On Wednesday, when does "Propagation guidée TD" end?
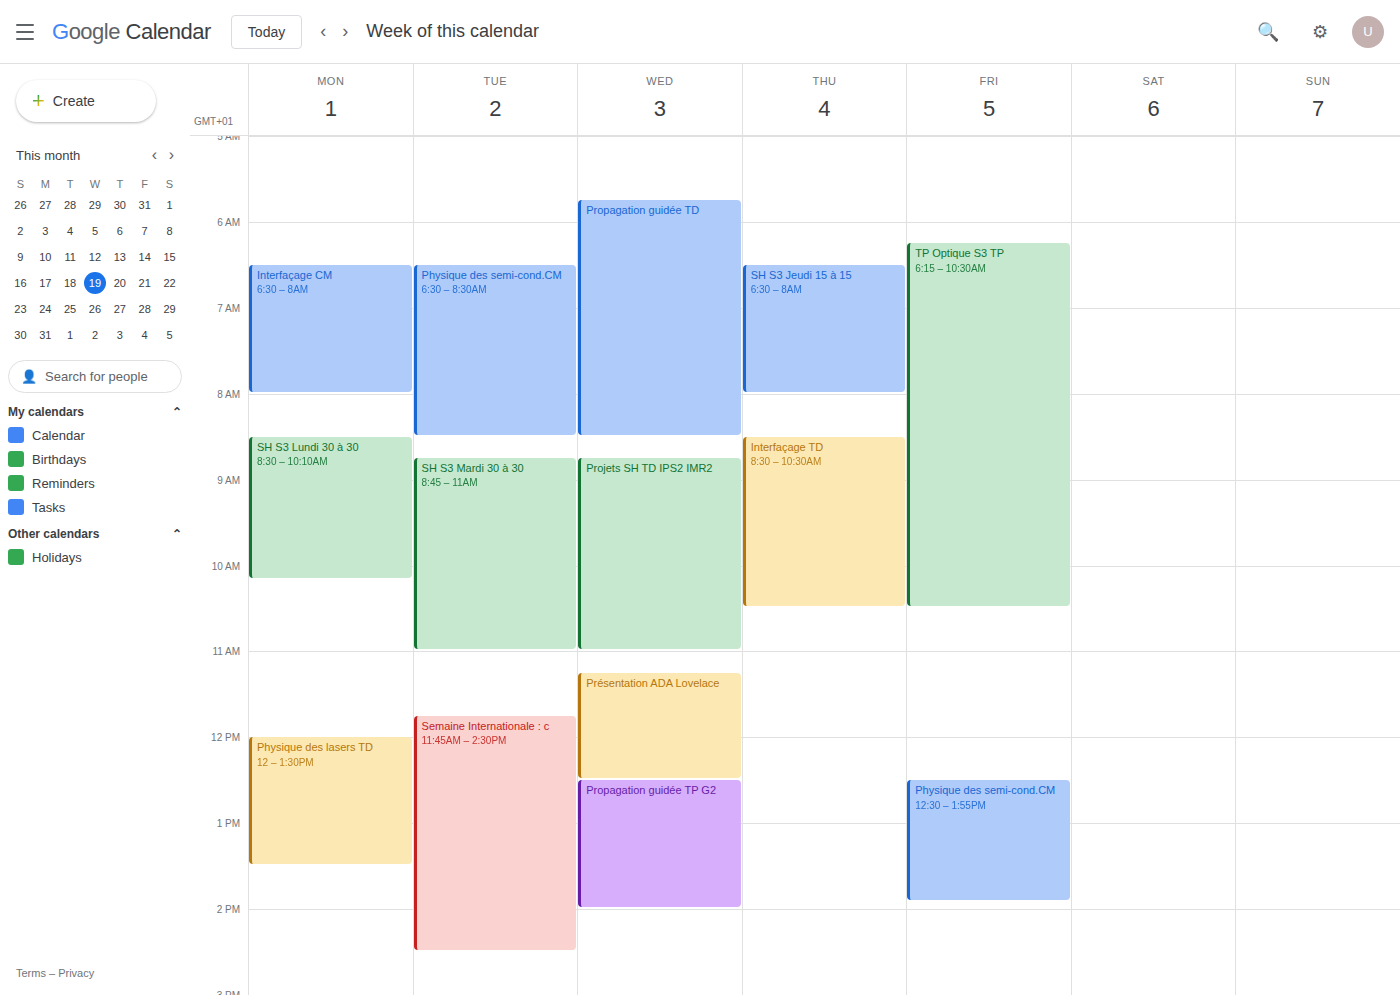
8:30 AM